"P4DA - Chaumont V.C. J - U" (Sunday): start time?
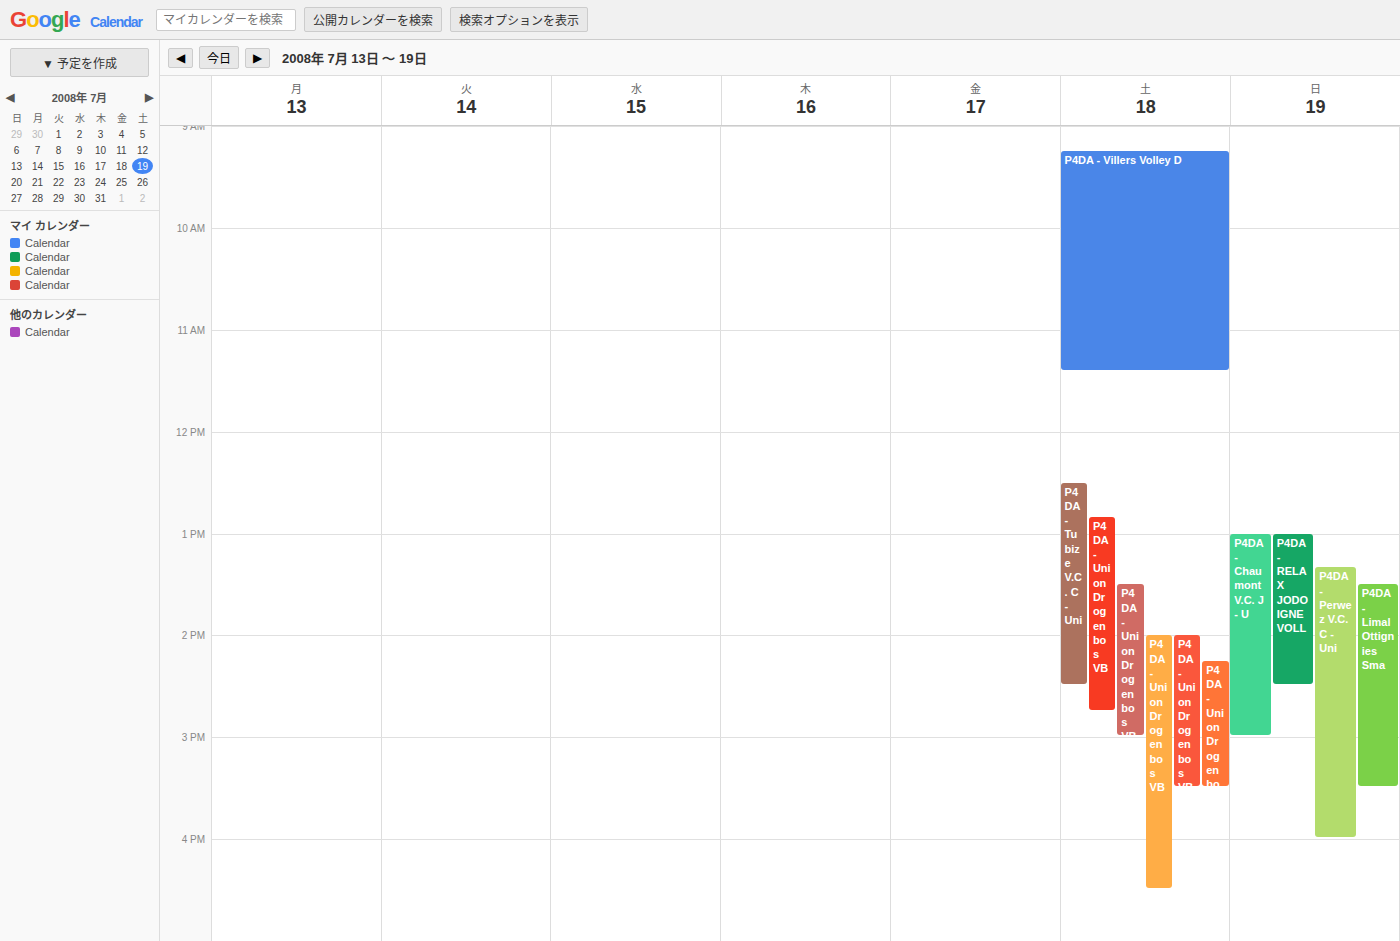
1:00 PM